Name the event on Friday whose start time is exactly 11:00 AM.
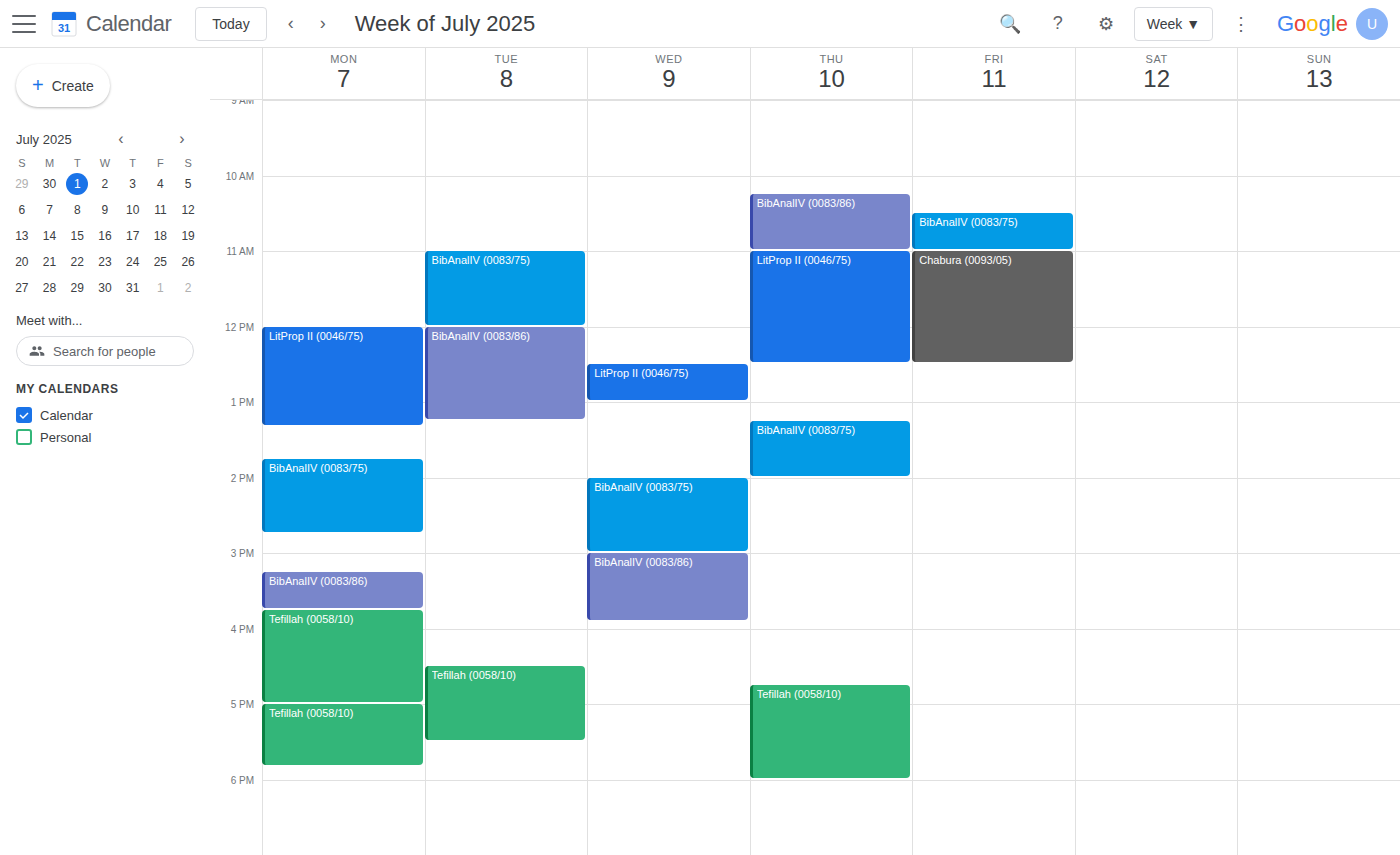
"Chabura (0093/05)"